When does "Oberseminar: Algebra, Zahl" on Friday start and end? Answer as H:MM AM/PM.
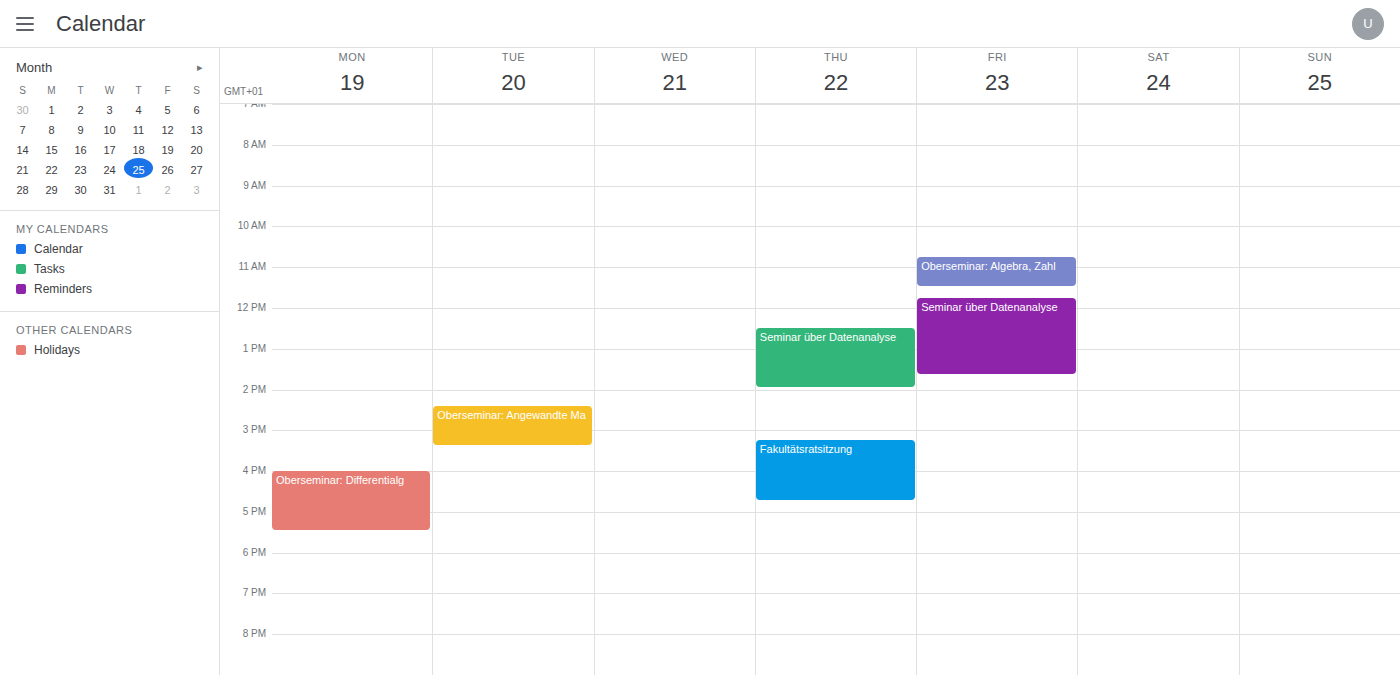
10:45 AM to 11:30 AM